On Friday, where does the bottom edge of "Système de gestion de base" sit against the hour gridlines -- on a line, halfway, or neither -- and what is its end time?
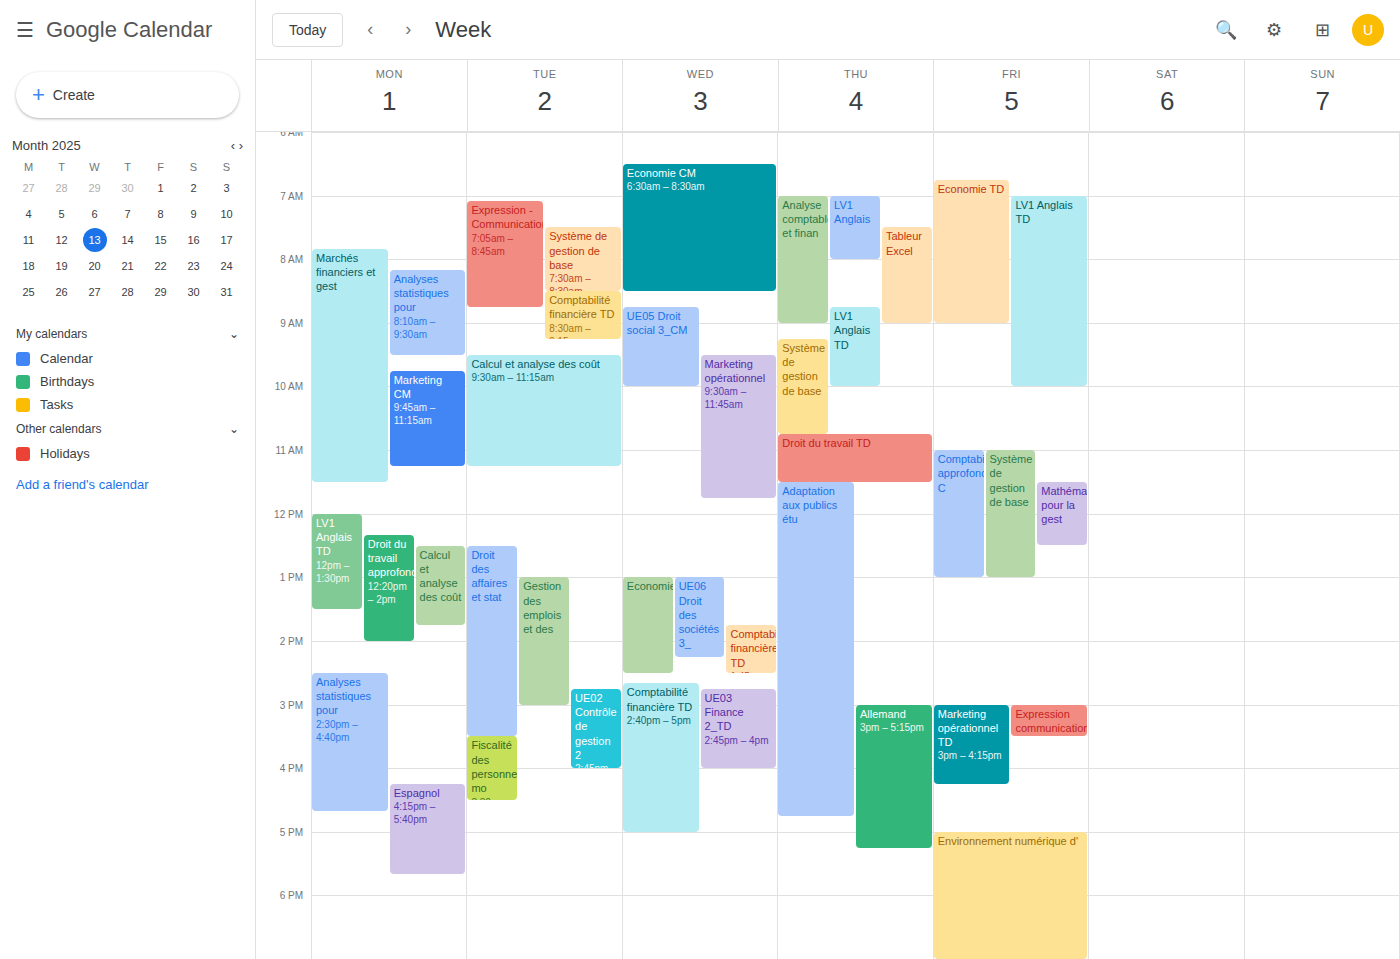
1:00 PM -- exactly on the 1 PM line.